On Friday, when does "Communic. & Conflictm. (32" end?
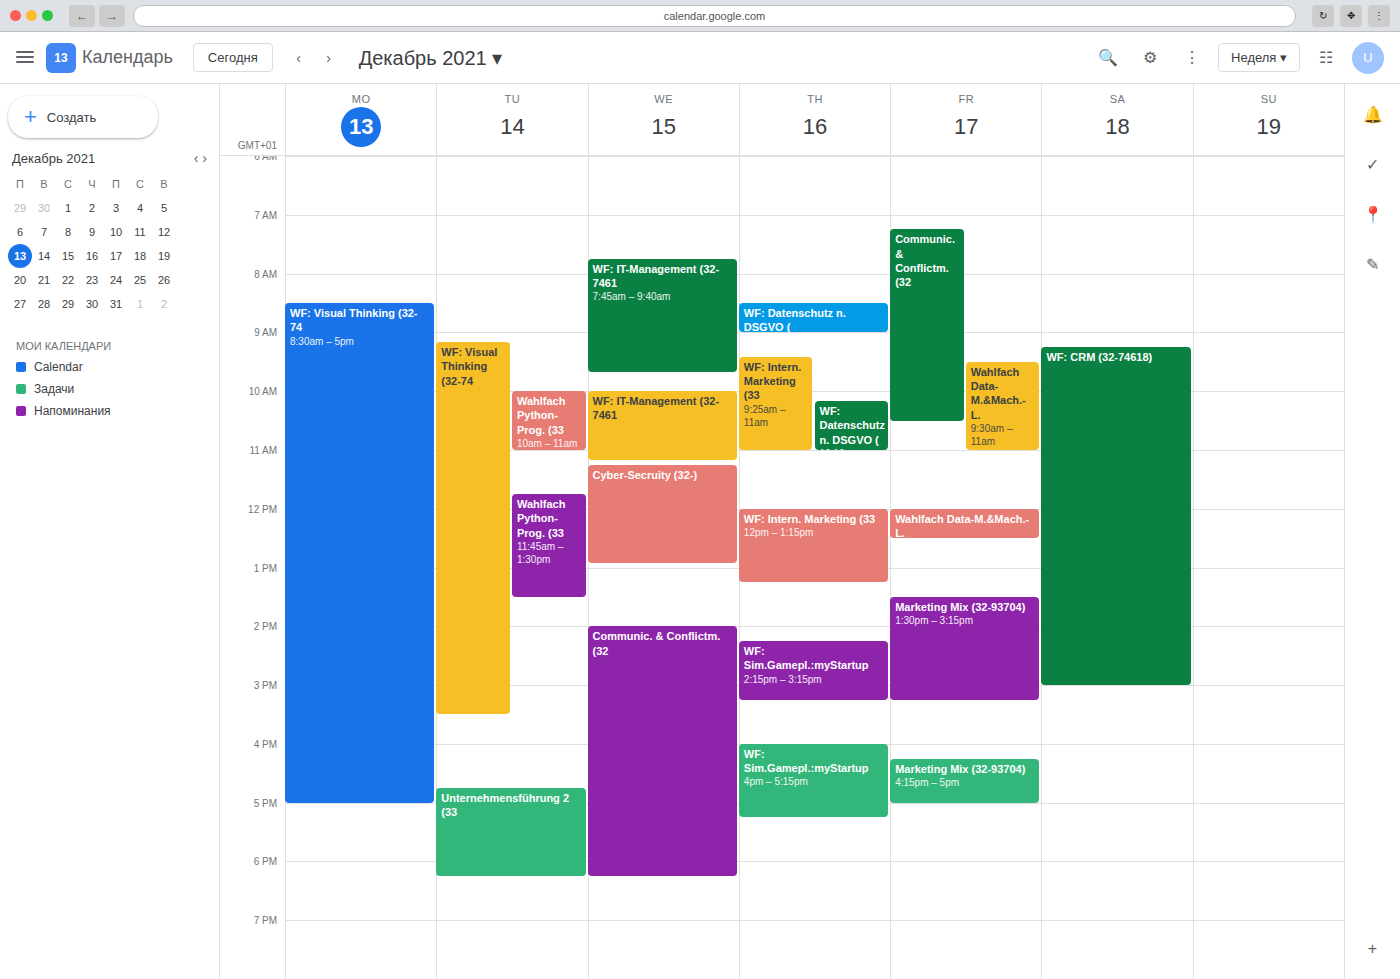
10:30 AM